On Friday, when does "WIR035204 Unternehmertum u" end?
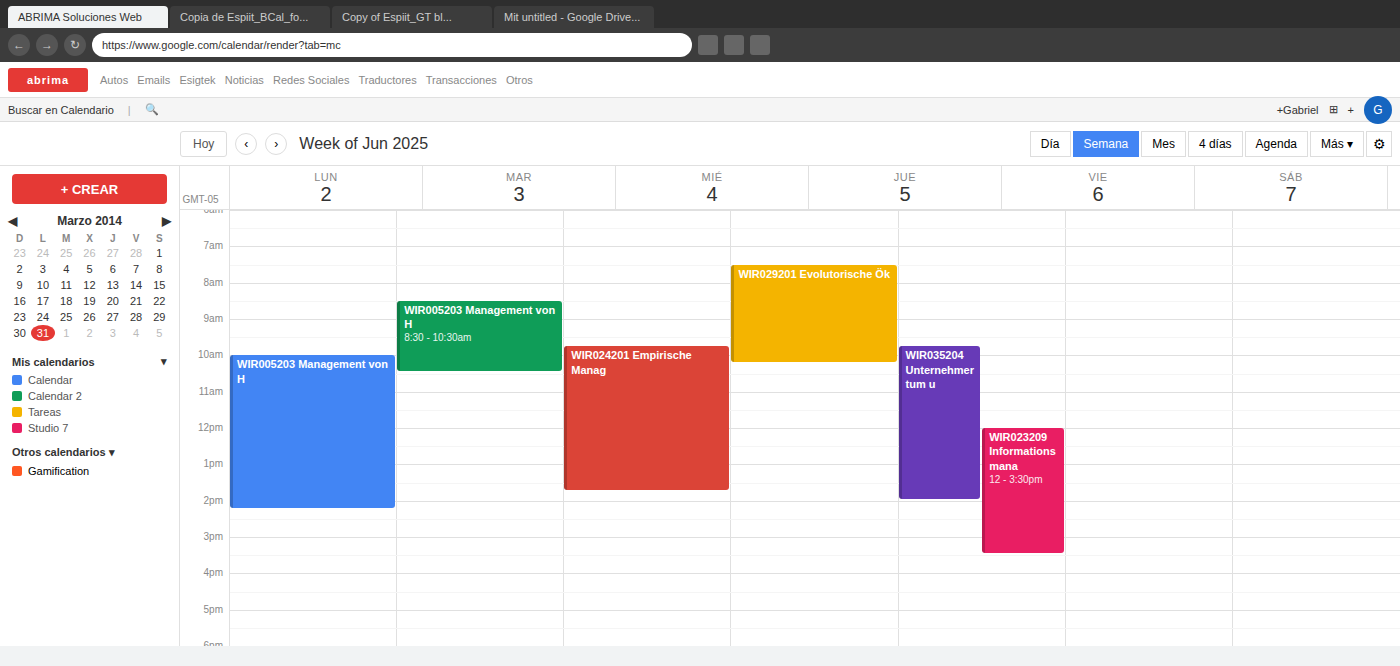
2:00 PM